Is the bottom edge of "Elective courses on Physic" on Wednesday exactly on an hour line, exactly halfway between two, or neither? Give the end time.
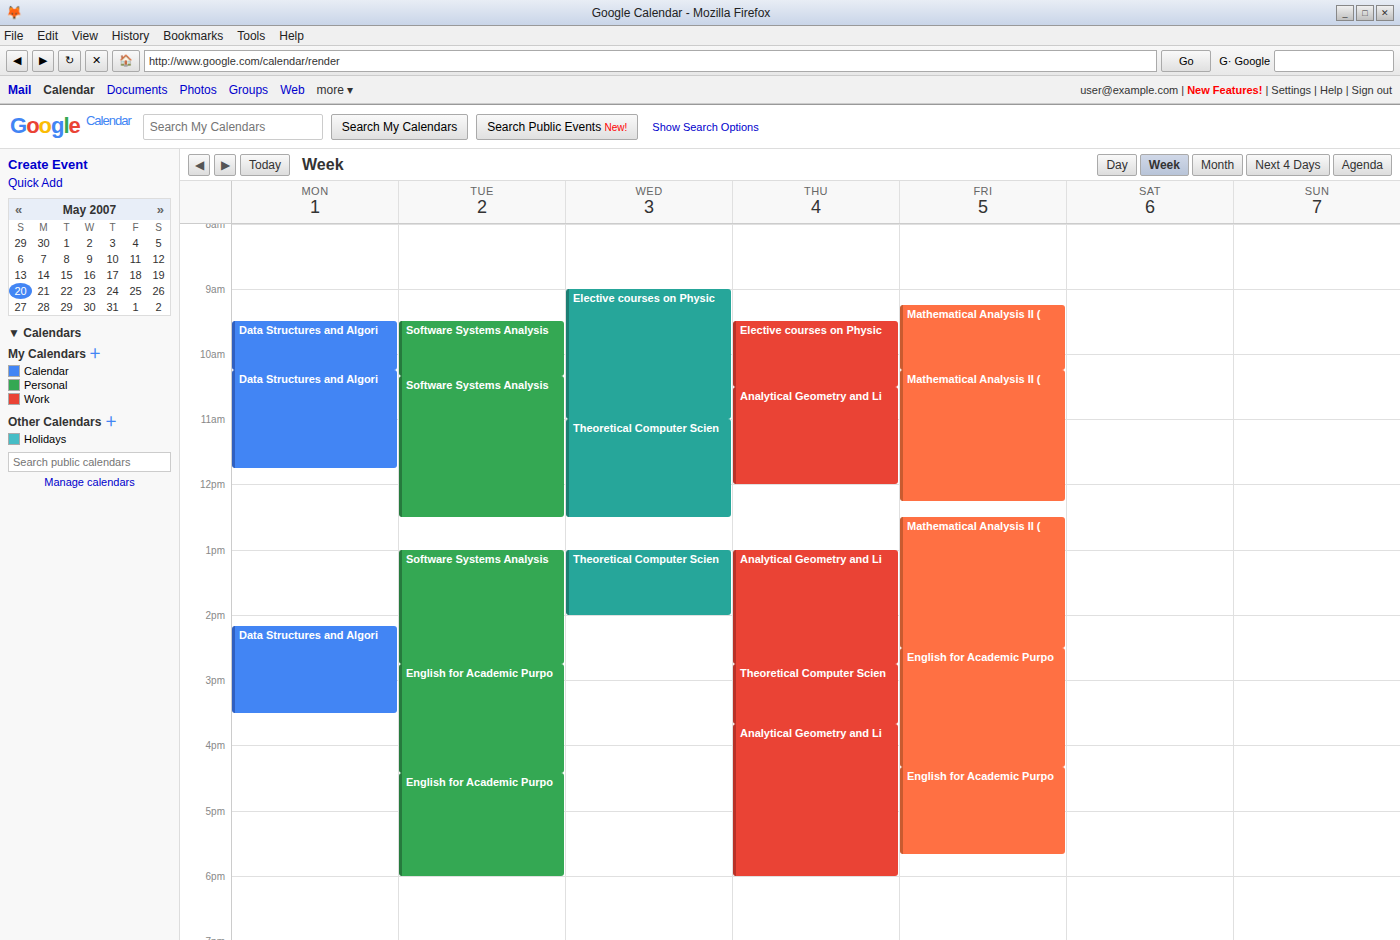
11:00 AM -- exactly on the 11 AM line.